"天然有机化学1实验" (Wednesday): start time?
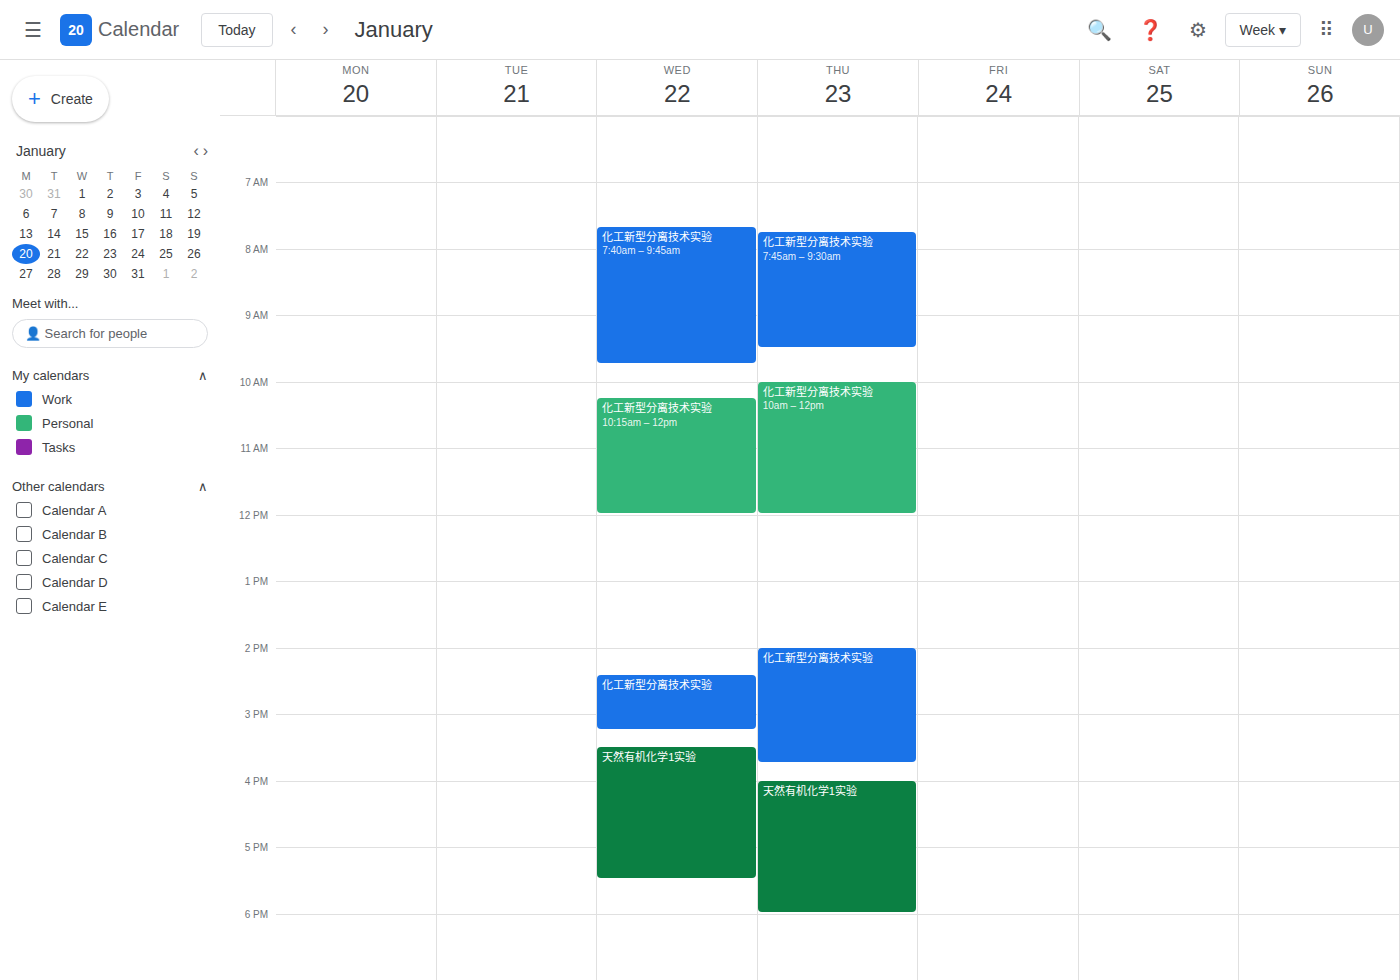
3:30 PM